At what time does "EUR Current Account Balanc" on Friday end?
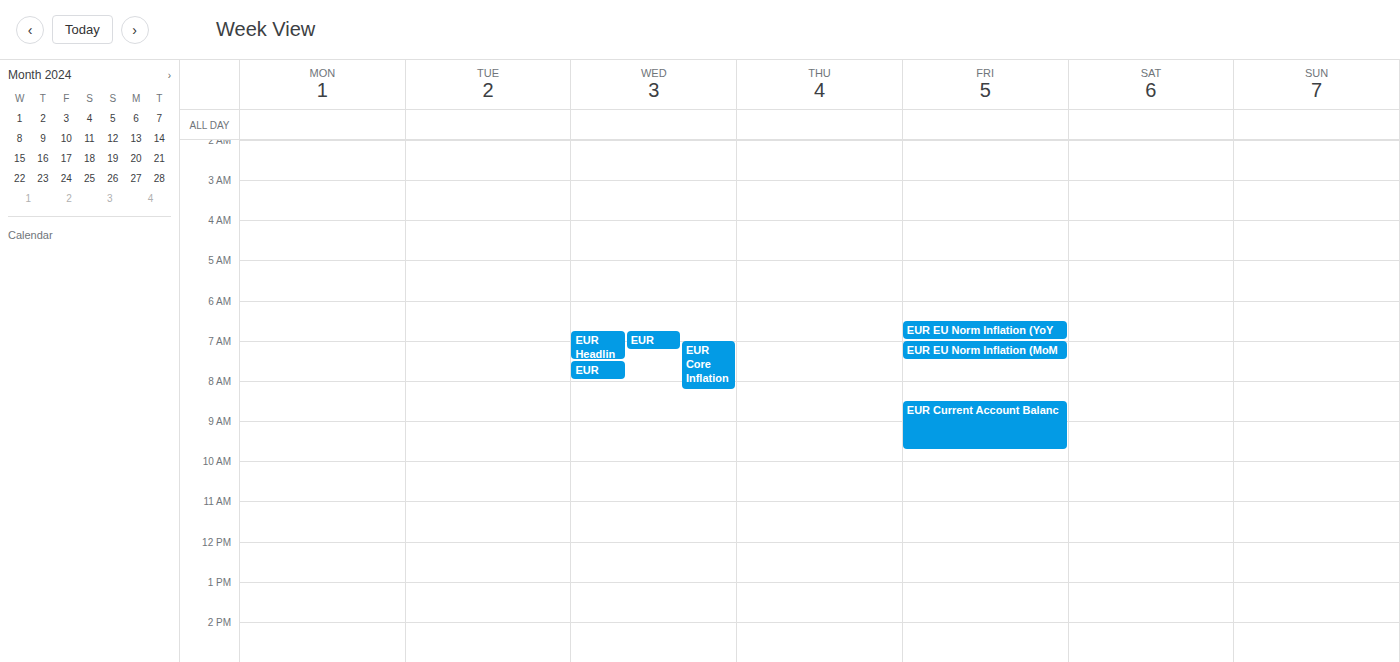
9:45 AM